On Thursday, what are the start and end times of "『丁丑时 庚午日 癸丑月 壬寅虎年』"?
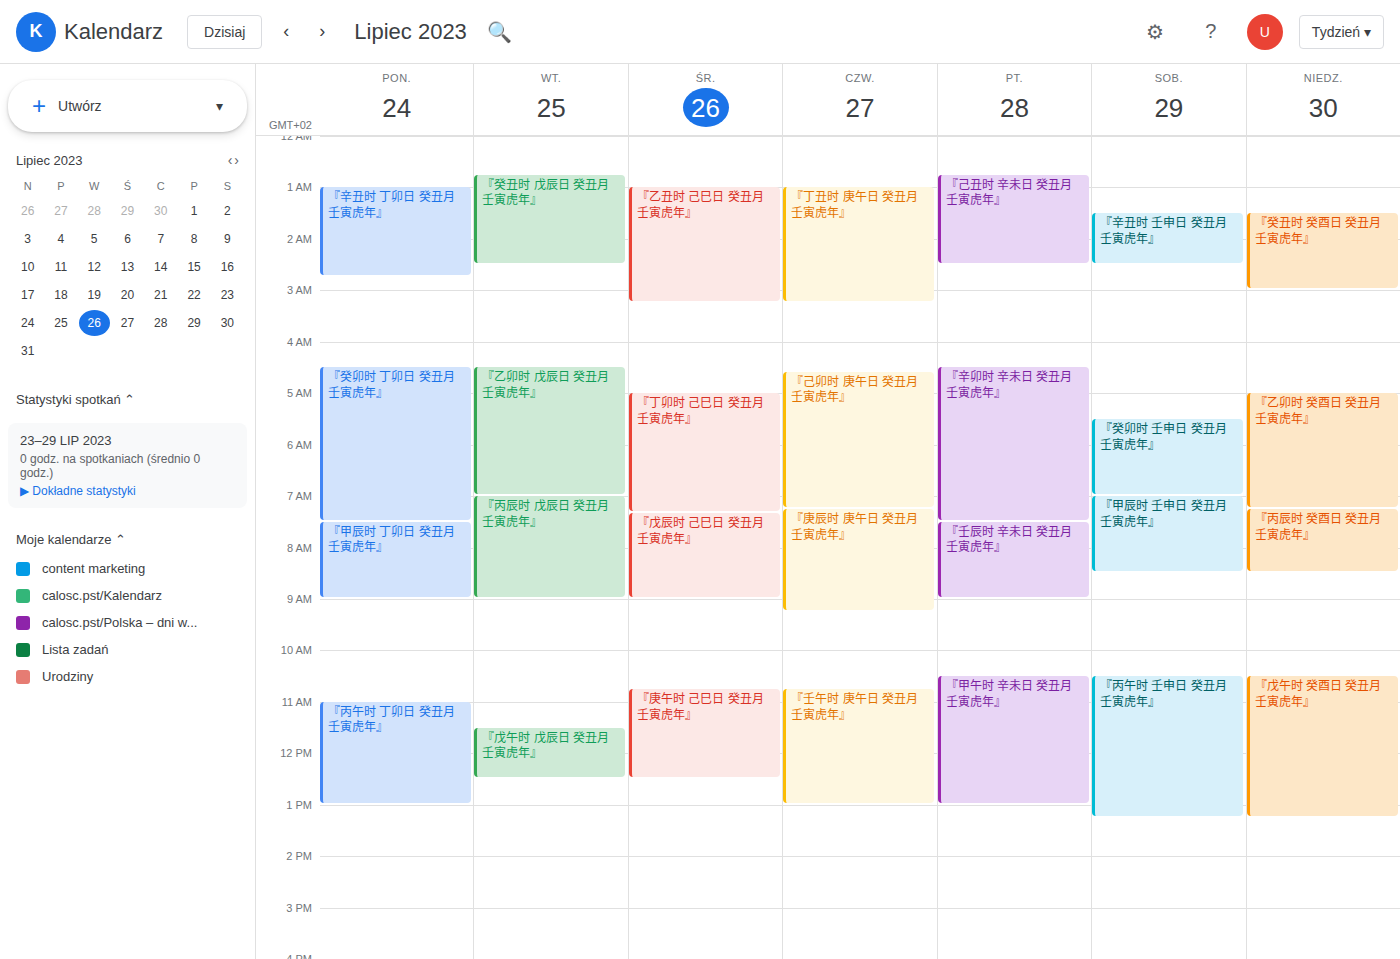
1:00 AM to 3:15 AM